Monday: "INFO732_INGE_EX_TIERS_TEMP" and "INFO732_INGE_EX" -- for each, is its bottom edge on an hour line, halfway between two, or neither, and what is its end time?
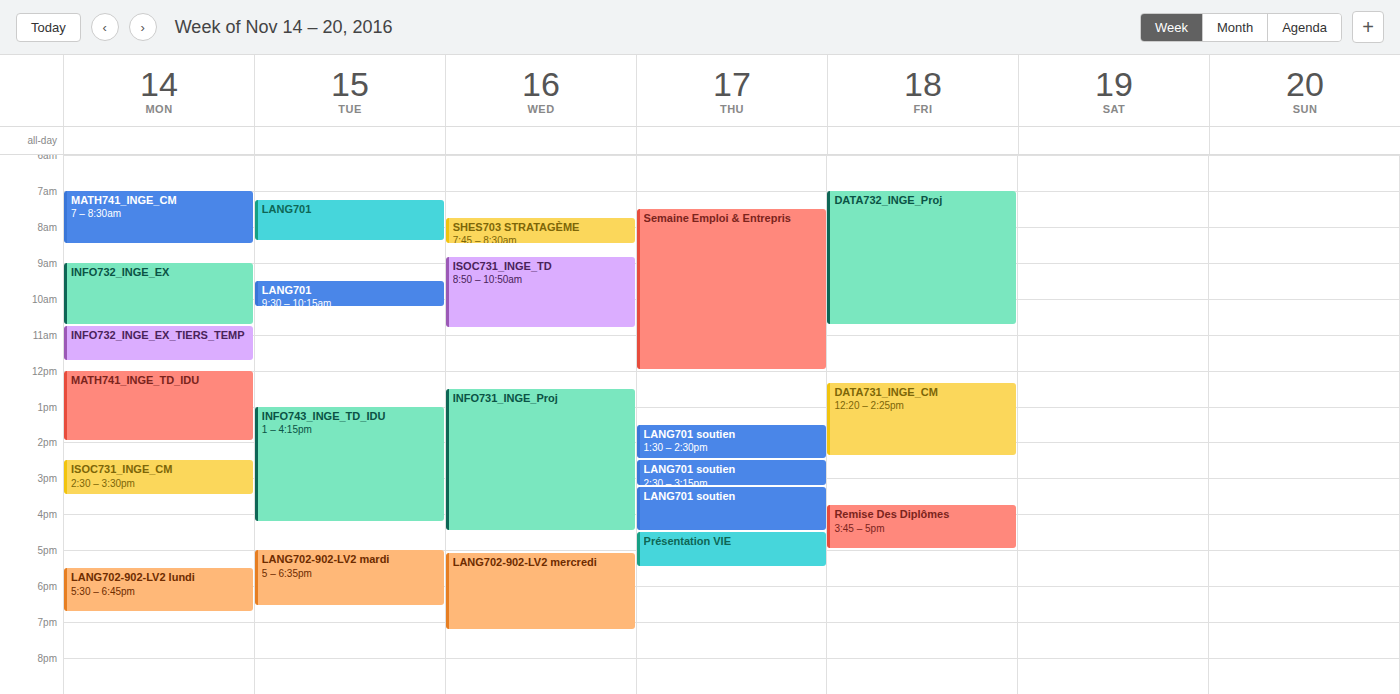
"INFO732_INGE_EX_TIERS_TEMP": 11:45, neither: three quarters of the way from the 11:00 line to the 12:00 line. "INFO732_INGE_EX": 10:45, neither: three quarters of the way from the 10:00 line to the 11:00 line.